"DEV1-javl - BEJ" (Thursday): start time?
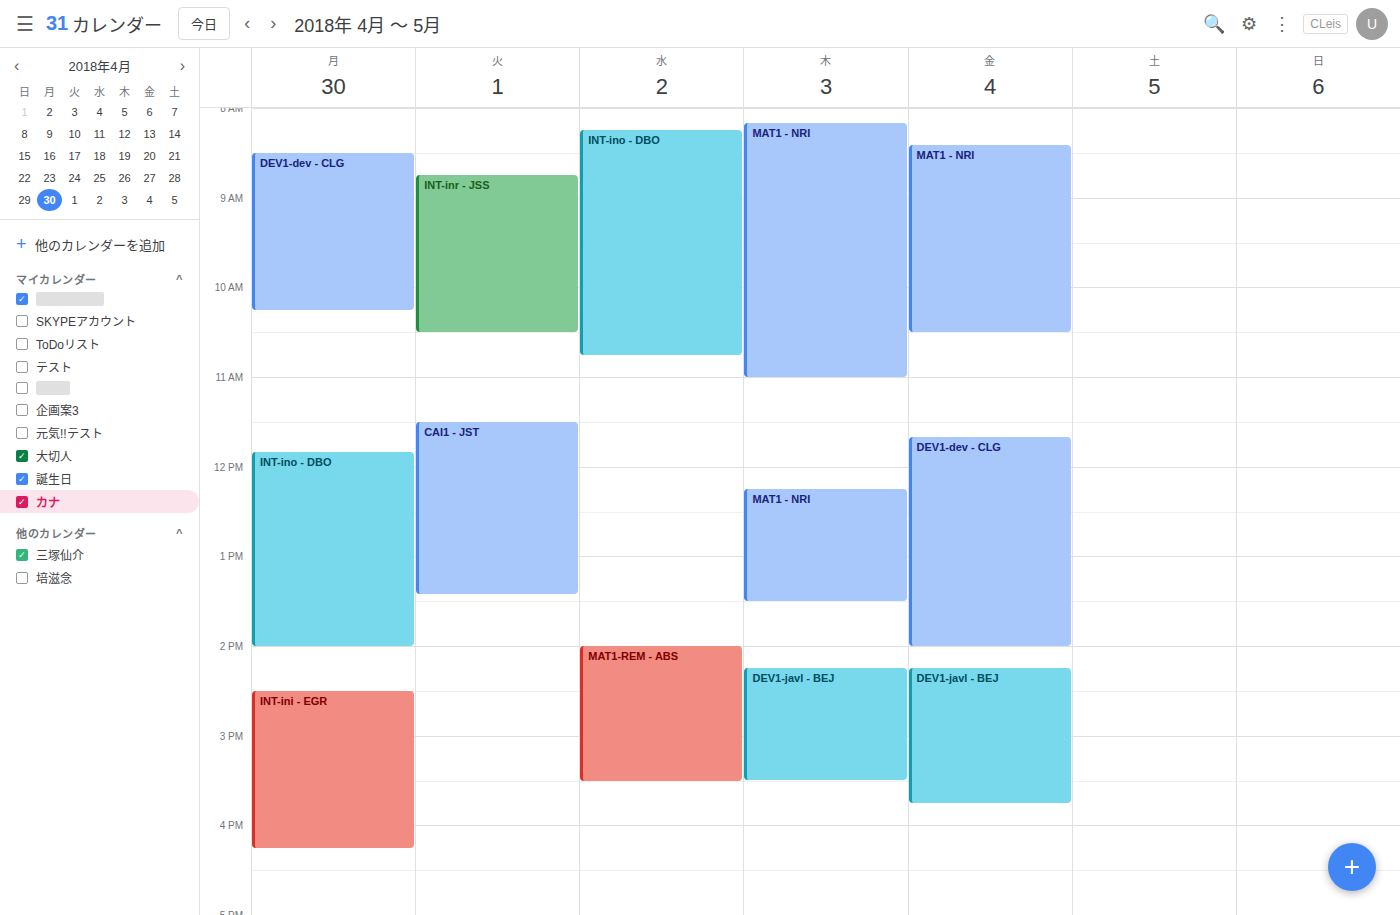
2:15 PM